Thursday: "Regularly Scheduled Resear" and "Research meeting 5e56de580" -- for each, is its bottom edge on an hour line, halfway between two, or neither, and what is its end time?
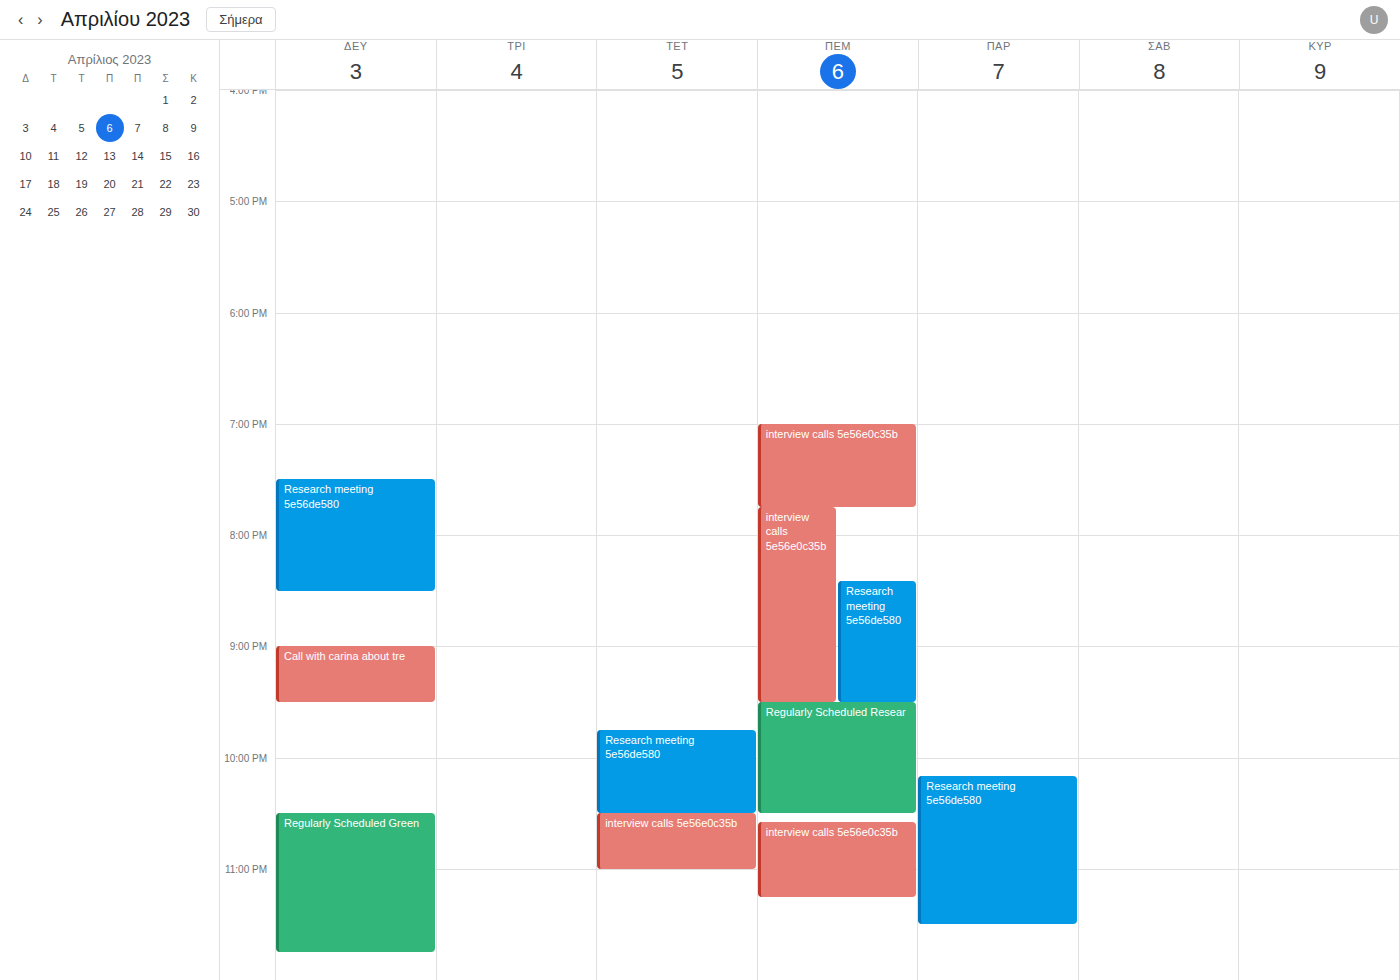
"Regularly Scheduled Resear": 10:30 PM, halfway between the 10 PM and 11 PM lines. "Research meeting 5e56de580": 9:30 PM, halfway between the 9 PM and 10 PM lines.